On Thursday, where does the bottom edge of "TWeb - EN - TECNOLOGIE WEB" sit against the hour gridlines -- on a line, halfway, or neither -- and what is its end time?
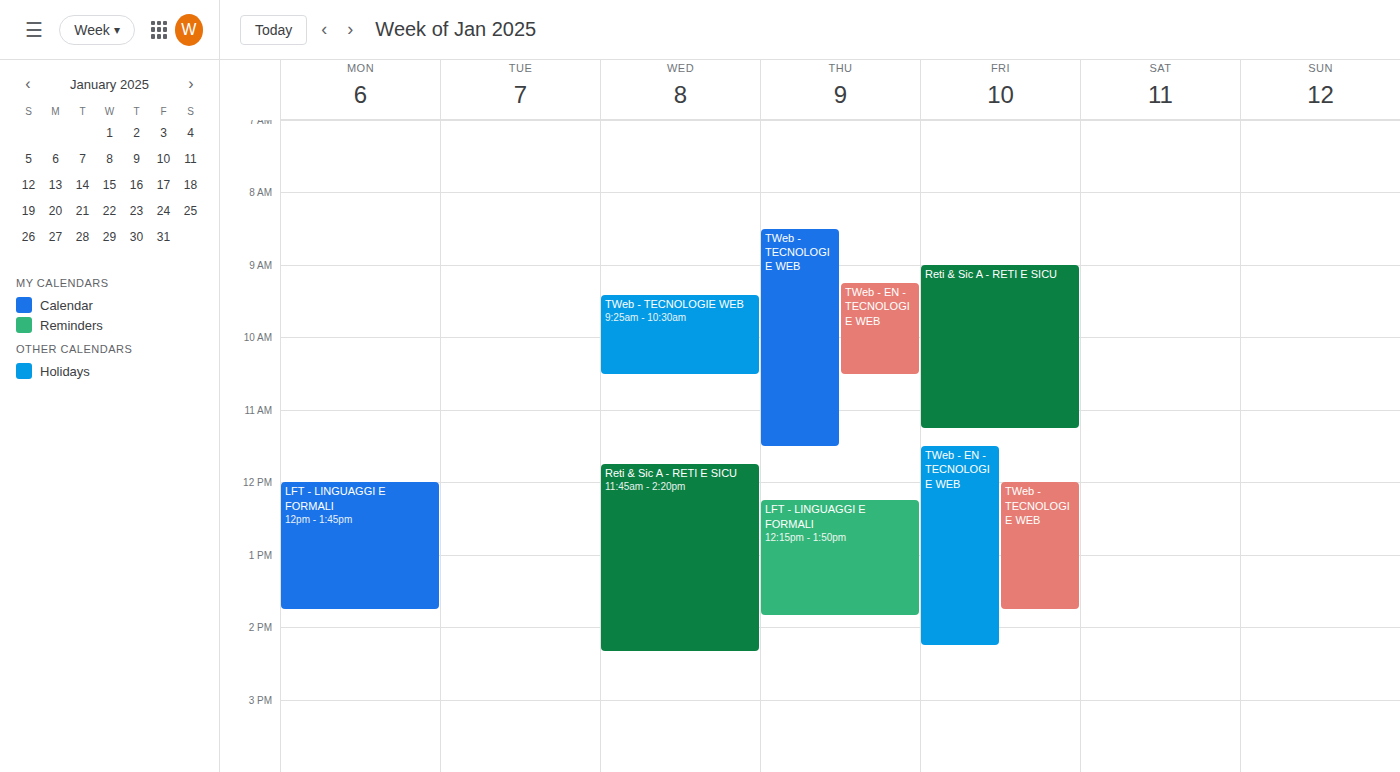
10:30 AM -- halfway between the 10 AM and 11 AM lines.